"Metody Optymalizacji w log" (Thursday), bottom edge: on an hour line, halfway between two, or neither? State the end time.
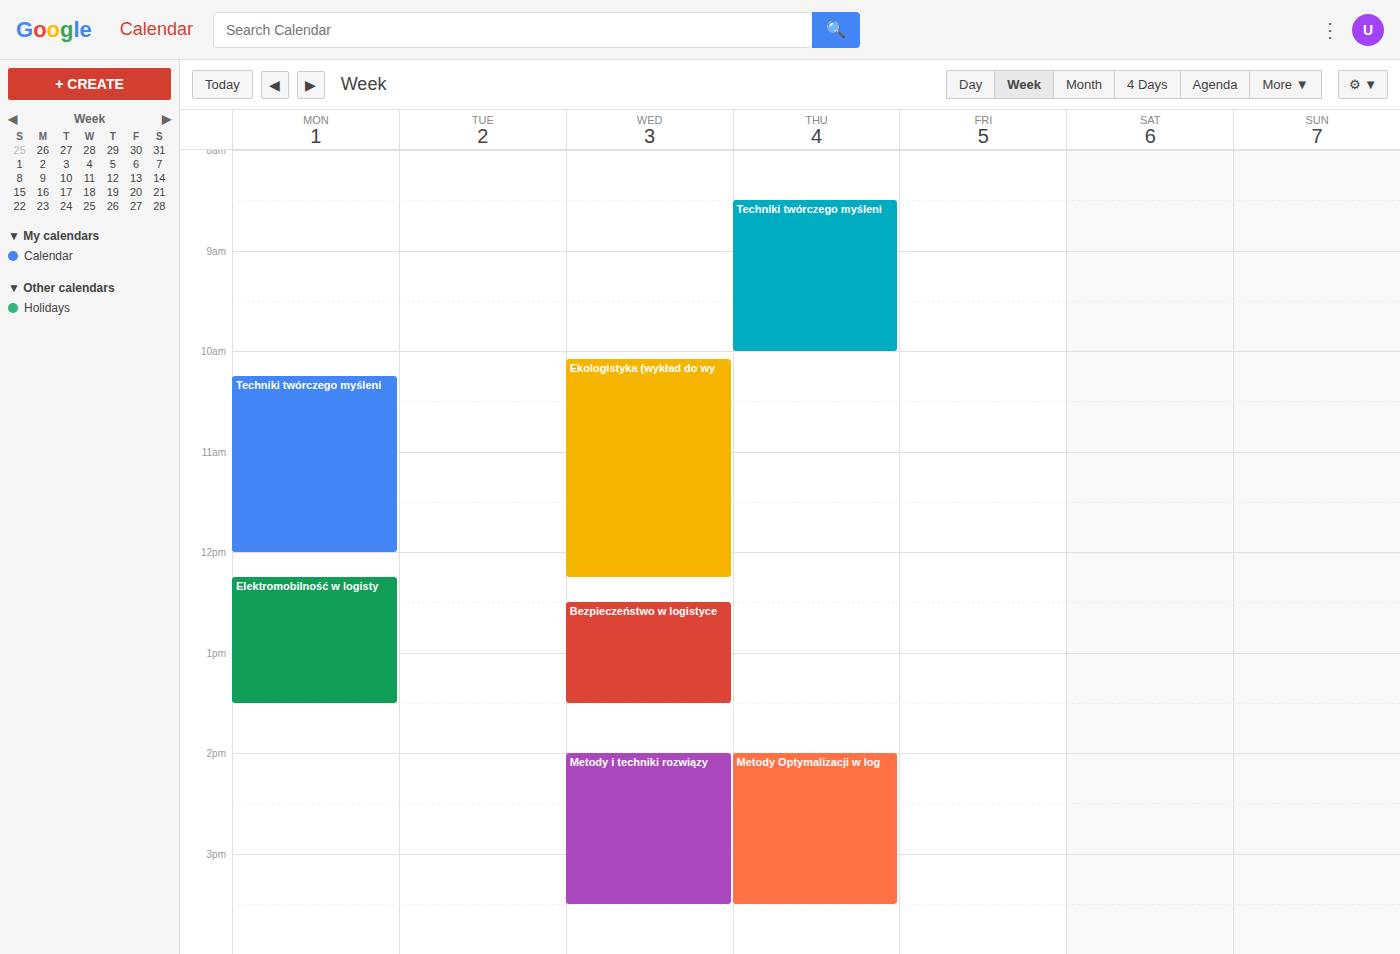
15:30 -- halfway between the 15:00 and 16:00 lines.